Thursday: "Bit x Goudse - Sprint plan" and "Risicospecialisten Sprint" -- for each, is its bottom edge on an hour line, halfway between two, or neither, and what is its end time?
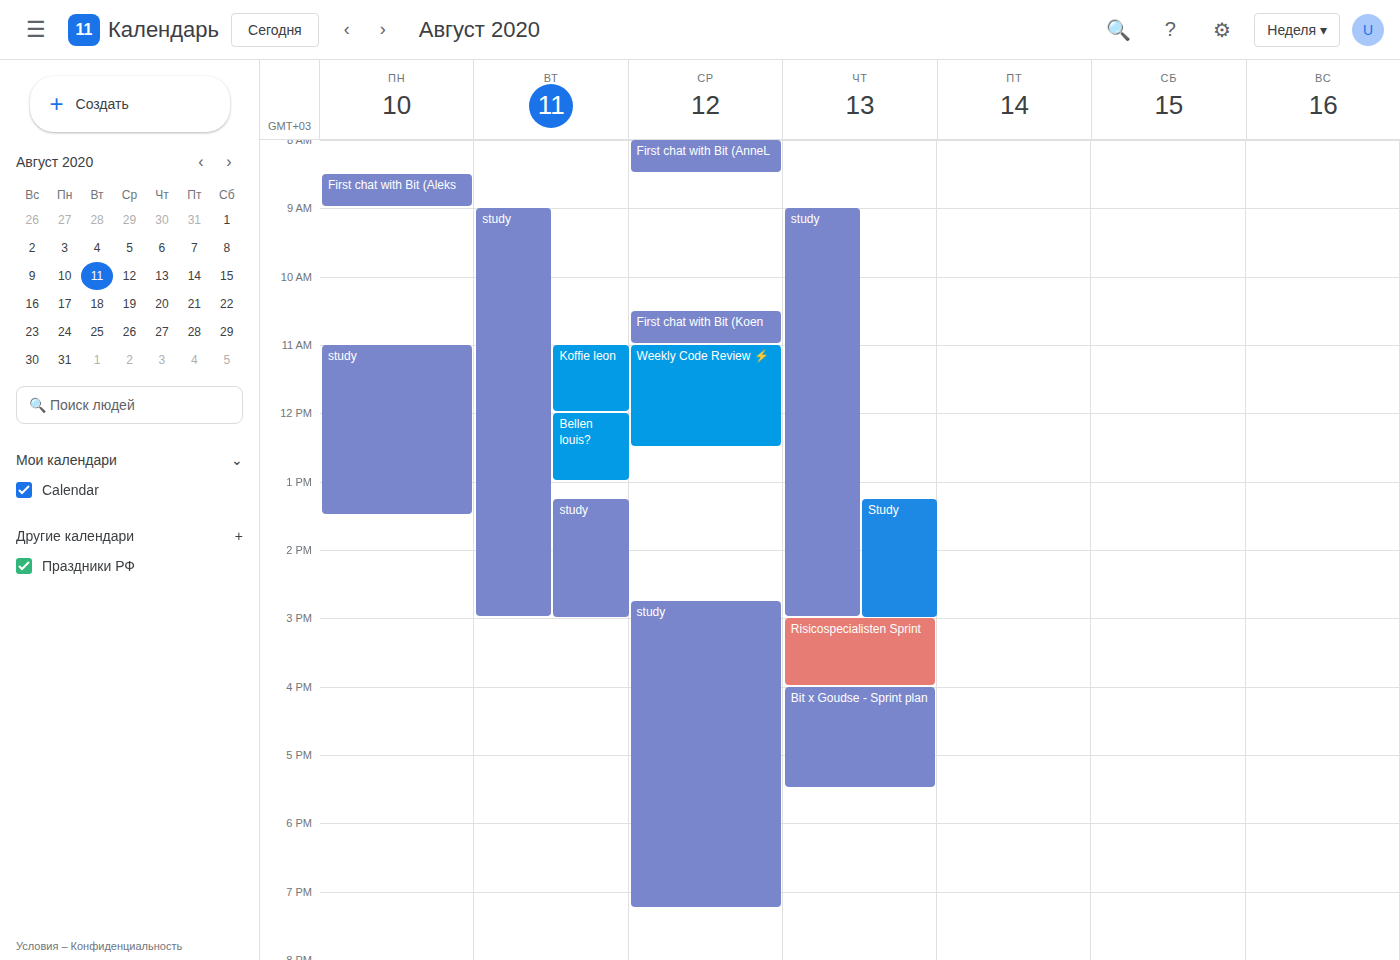
"Bit x Goudse - Sprint plan": 5:30 PM, halfway between the 5 PM and 6 PM lines. "Risicospecialisten Sprint": 4:00 PM, exactly on the 4 PM line.